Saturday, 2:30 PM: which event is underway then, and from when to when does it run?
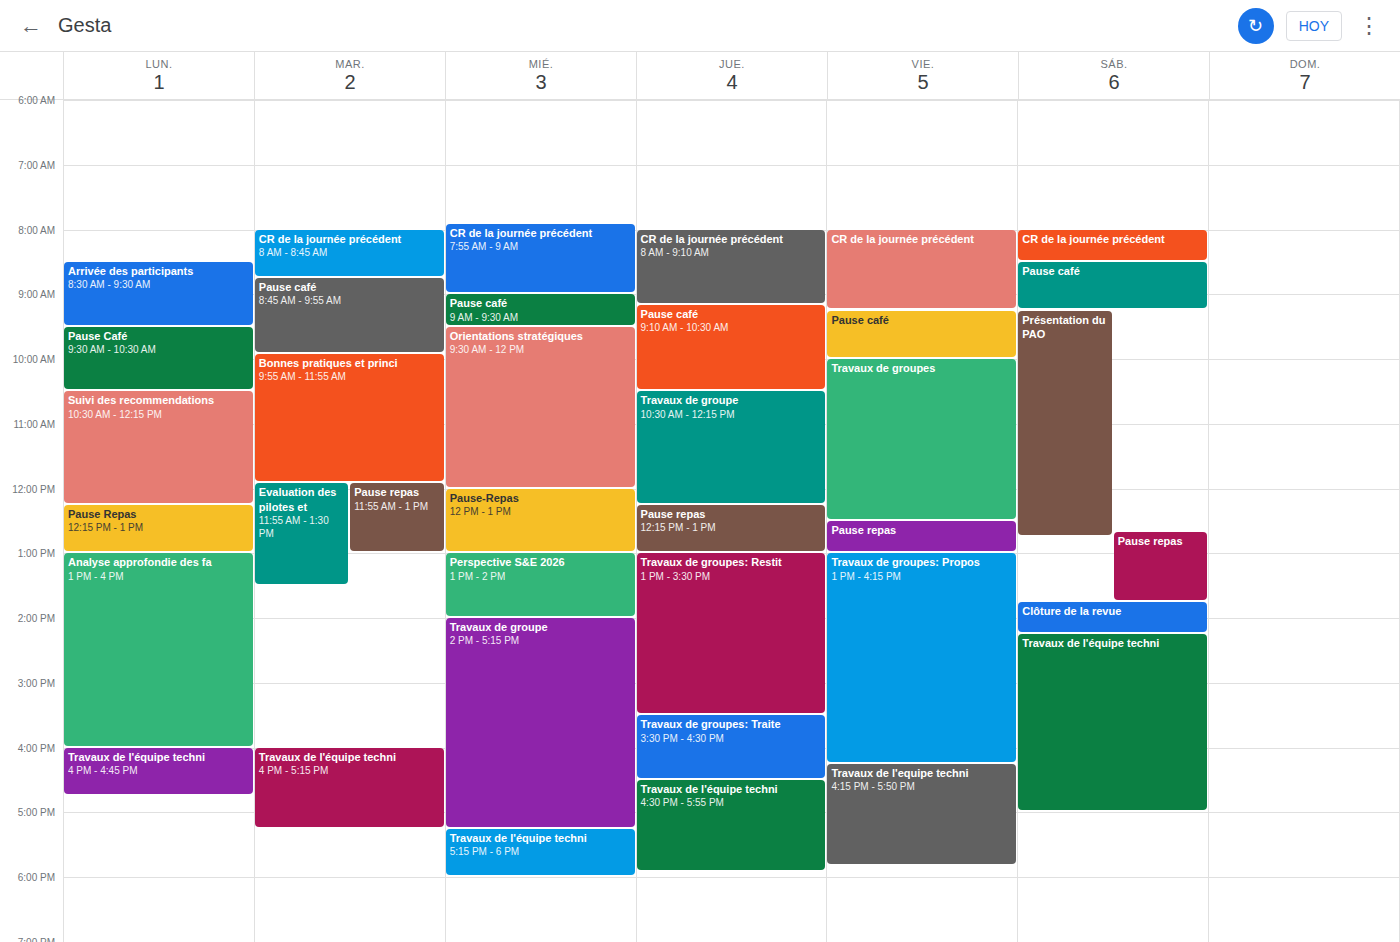
"Travaux de l'équipe techni", 2:15 PM to 5:00 PM